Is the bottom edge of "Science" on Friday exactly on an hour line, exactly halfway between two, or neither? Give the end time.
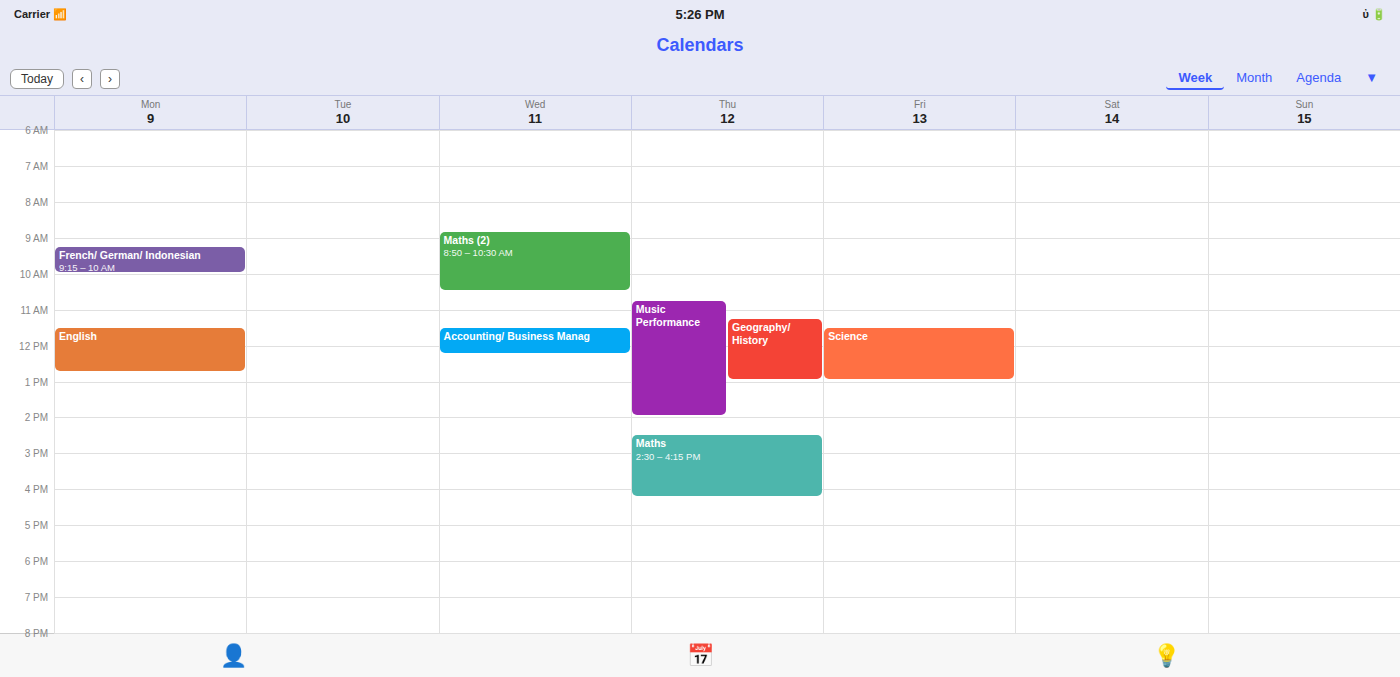
1:00 PM -- exactly on the 1 PM line.